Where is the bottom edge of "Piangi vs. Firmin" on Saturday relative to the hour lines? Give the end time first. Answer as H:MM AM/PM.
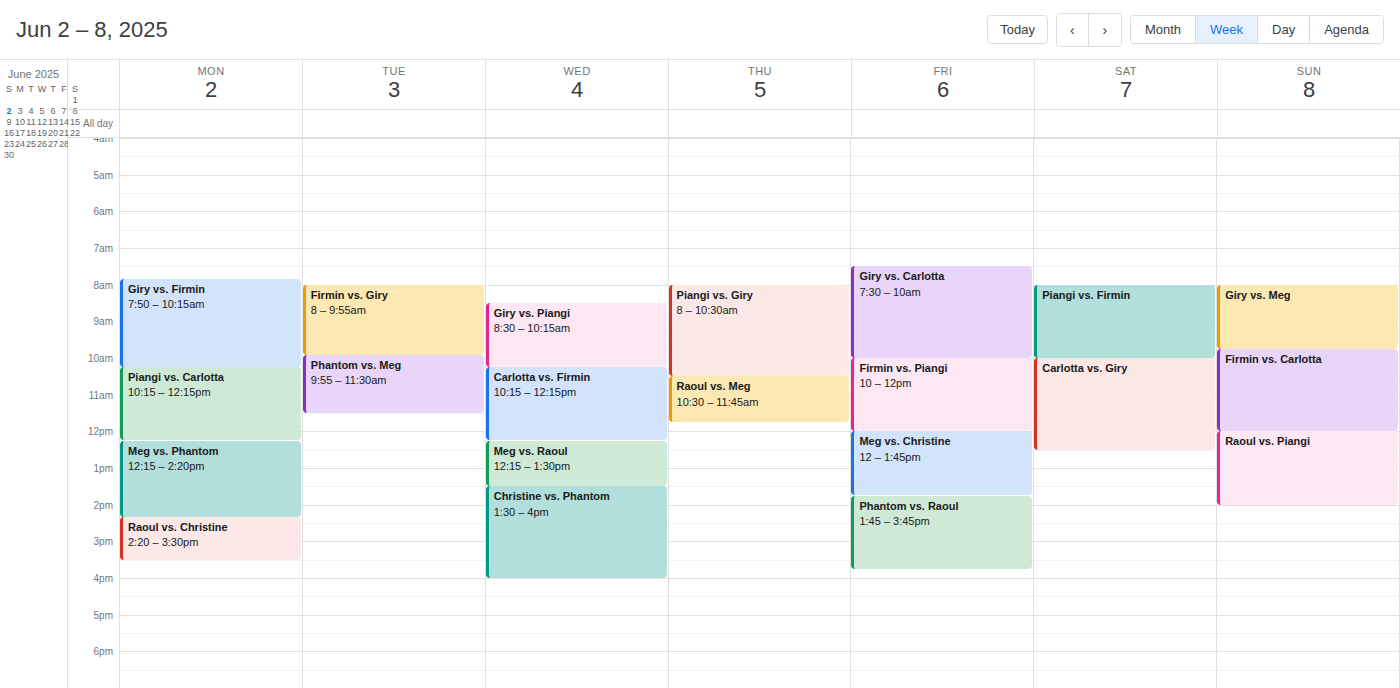
10:00 AM -- exactly on the 10 AM line.